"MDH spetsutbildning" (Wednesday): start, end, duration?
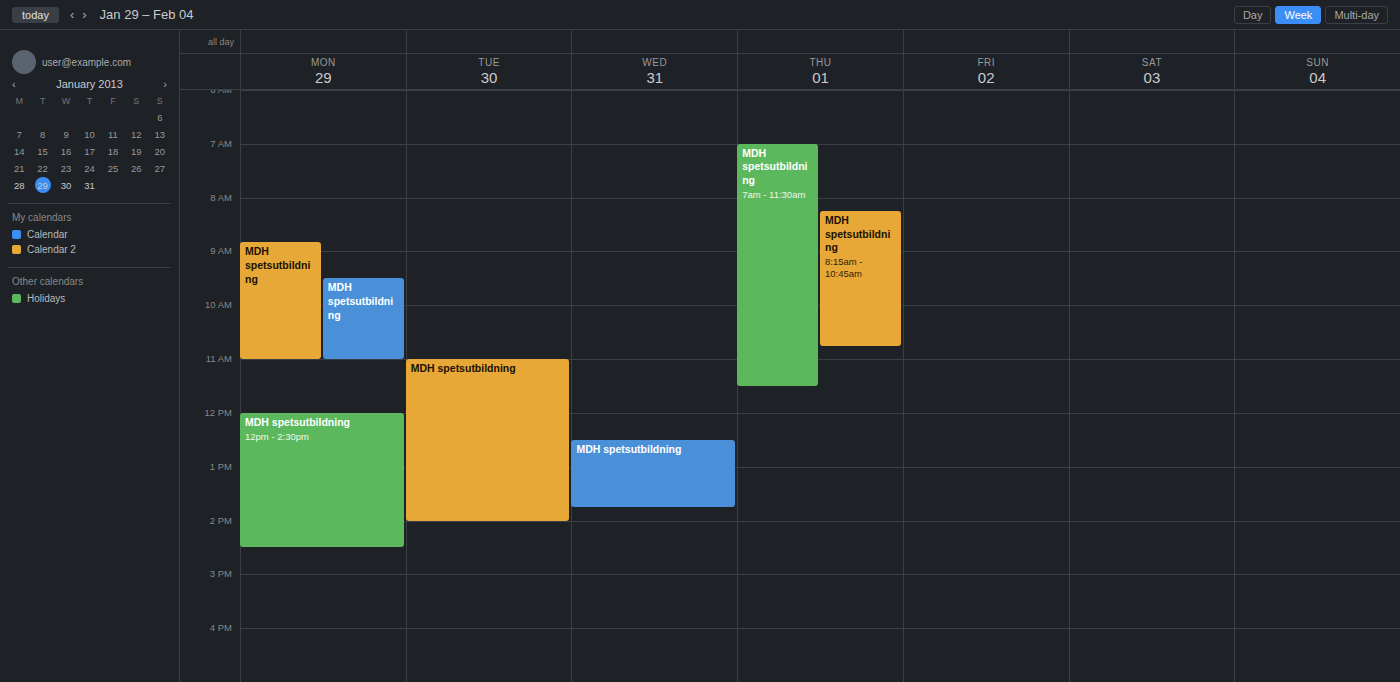
12:30 PM to 1:45 PM, 1 hour 15 minutes